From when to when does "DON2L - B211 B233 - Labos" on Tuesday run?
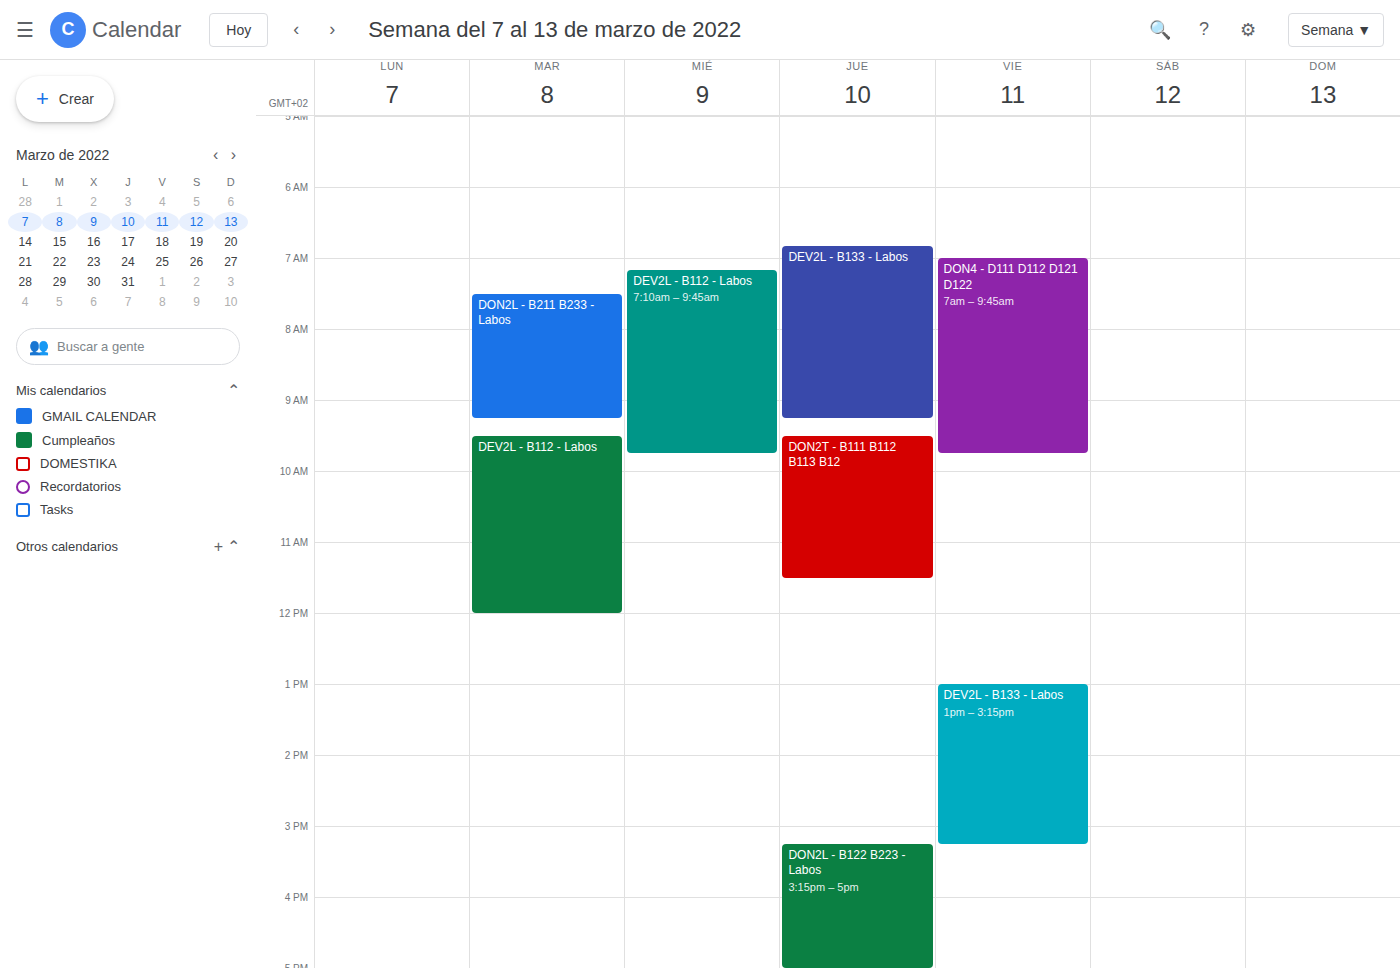
7:30 AM to 9:15 AM